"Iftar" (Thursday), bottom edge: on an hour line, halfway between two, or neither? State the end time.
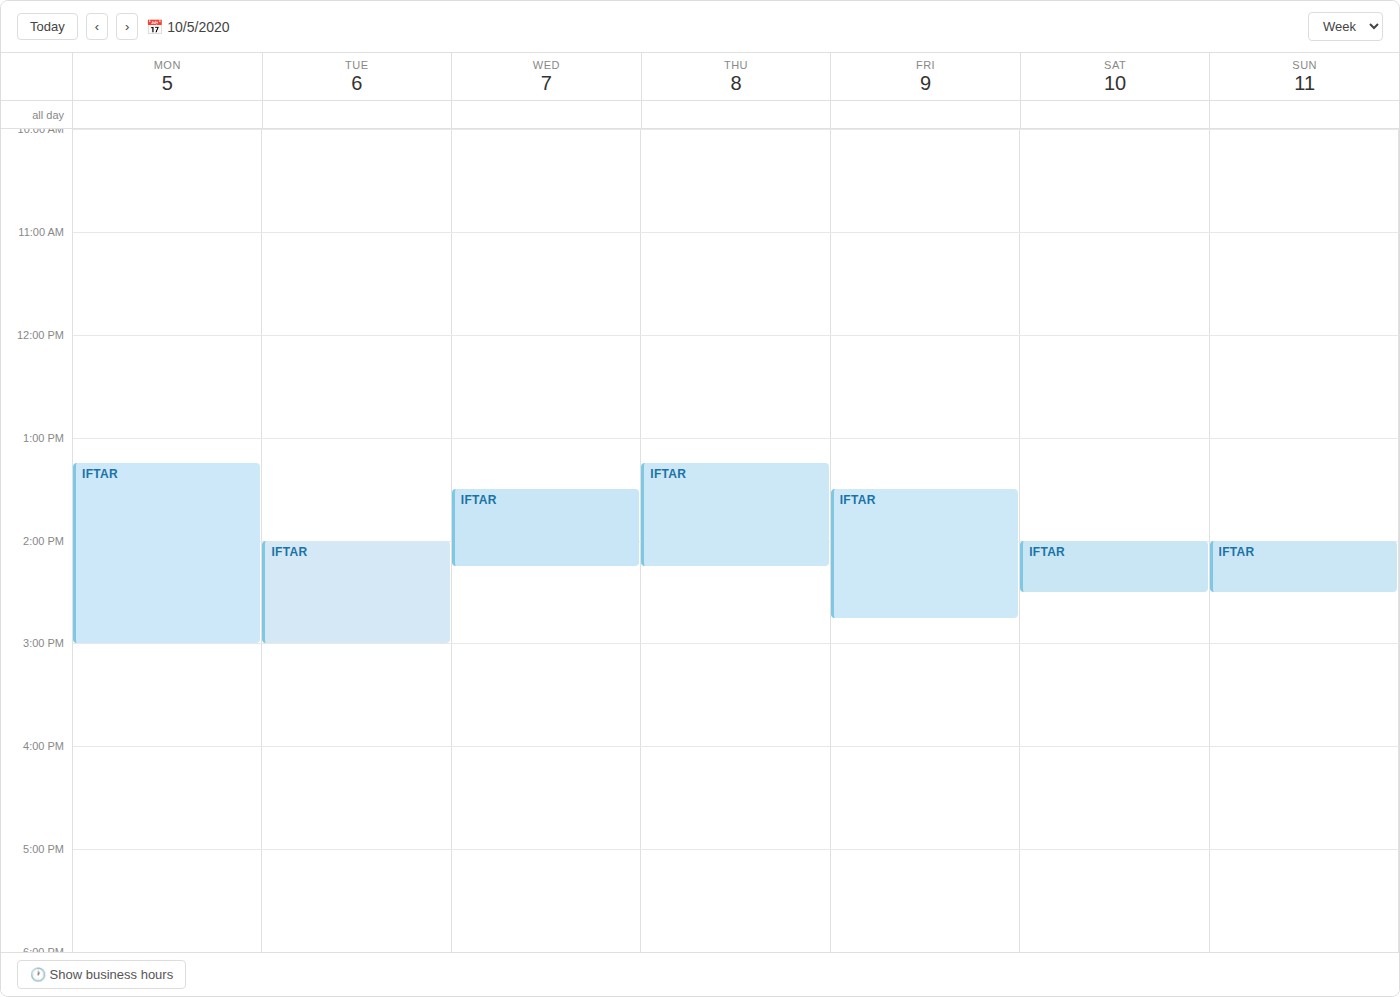
2:15 PM -- neither: a quarter of the way from the 2 PM line to the 3 PM line.